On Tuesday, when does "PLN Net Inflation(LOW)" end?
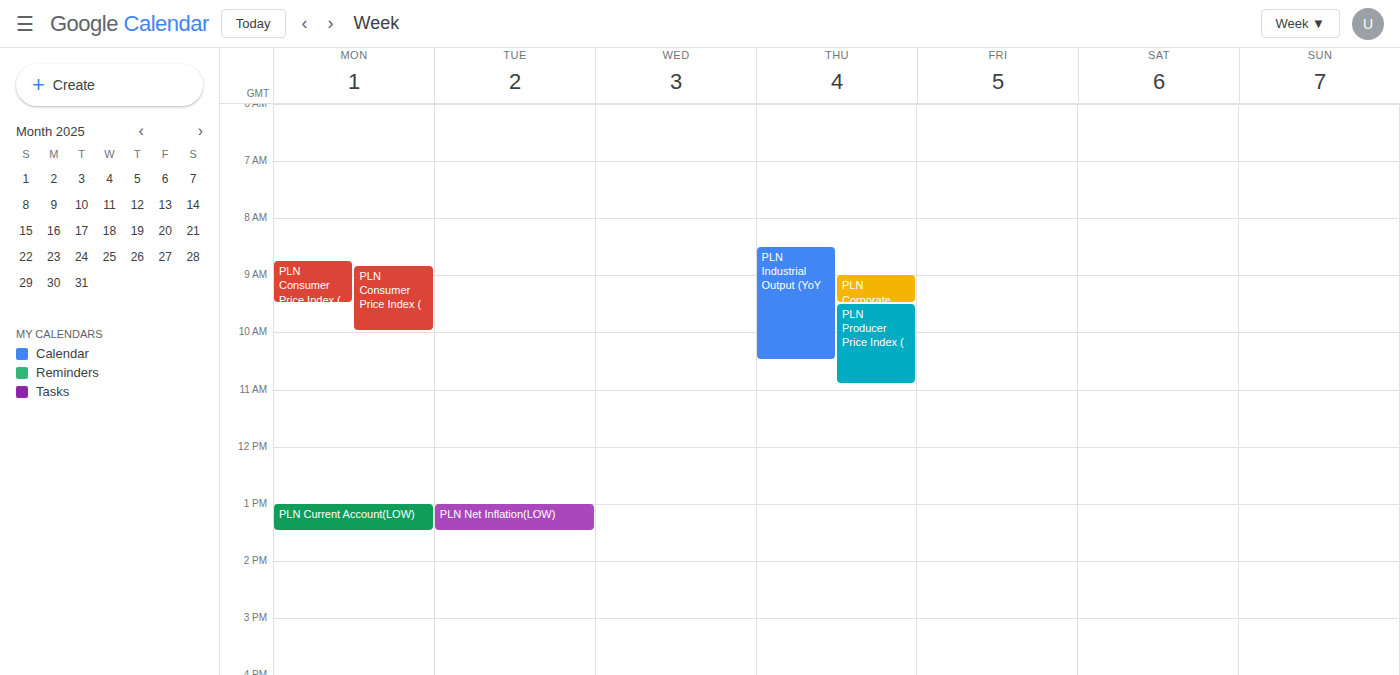
1:30 PM